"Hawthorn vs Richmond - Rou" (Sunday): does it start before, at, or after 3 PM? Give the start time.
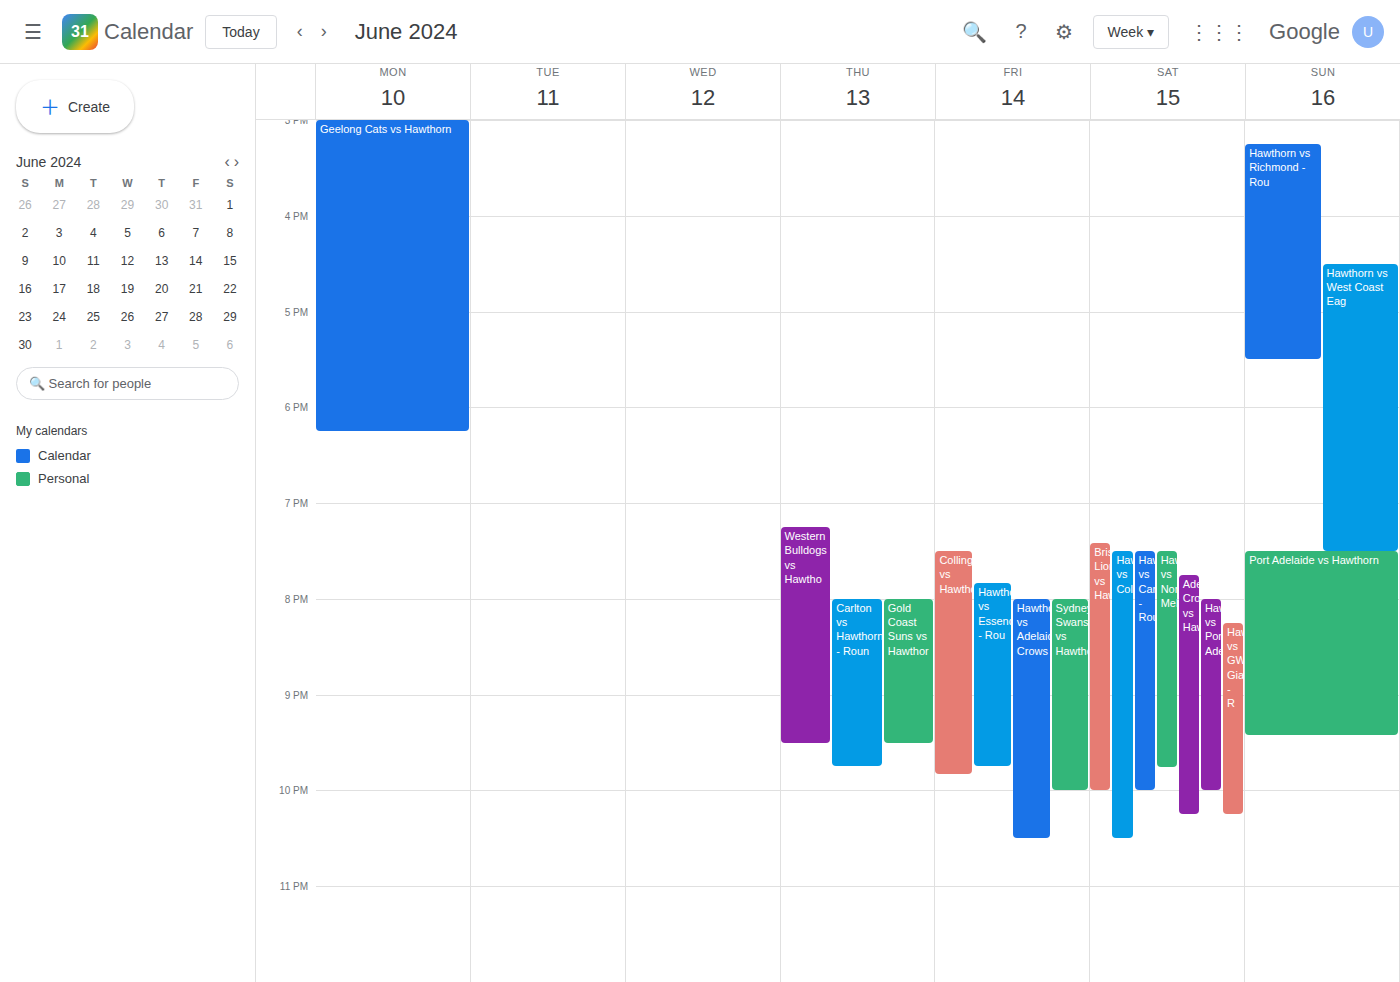
3:15 PM -- after 3 PM, 15 minutes below the 3 PM line.